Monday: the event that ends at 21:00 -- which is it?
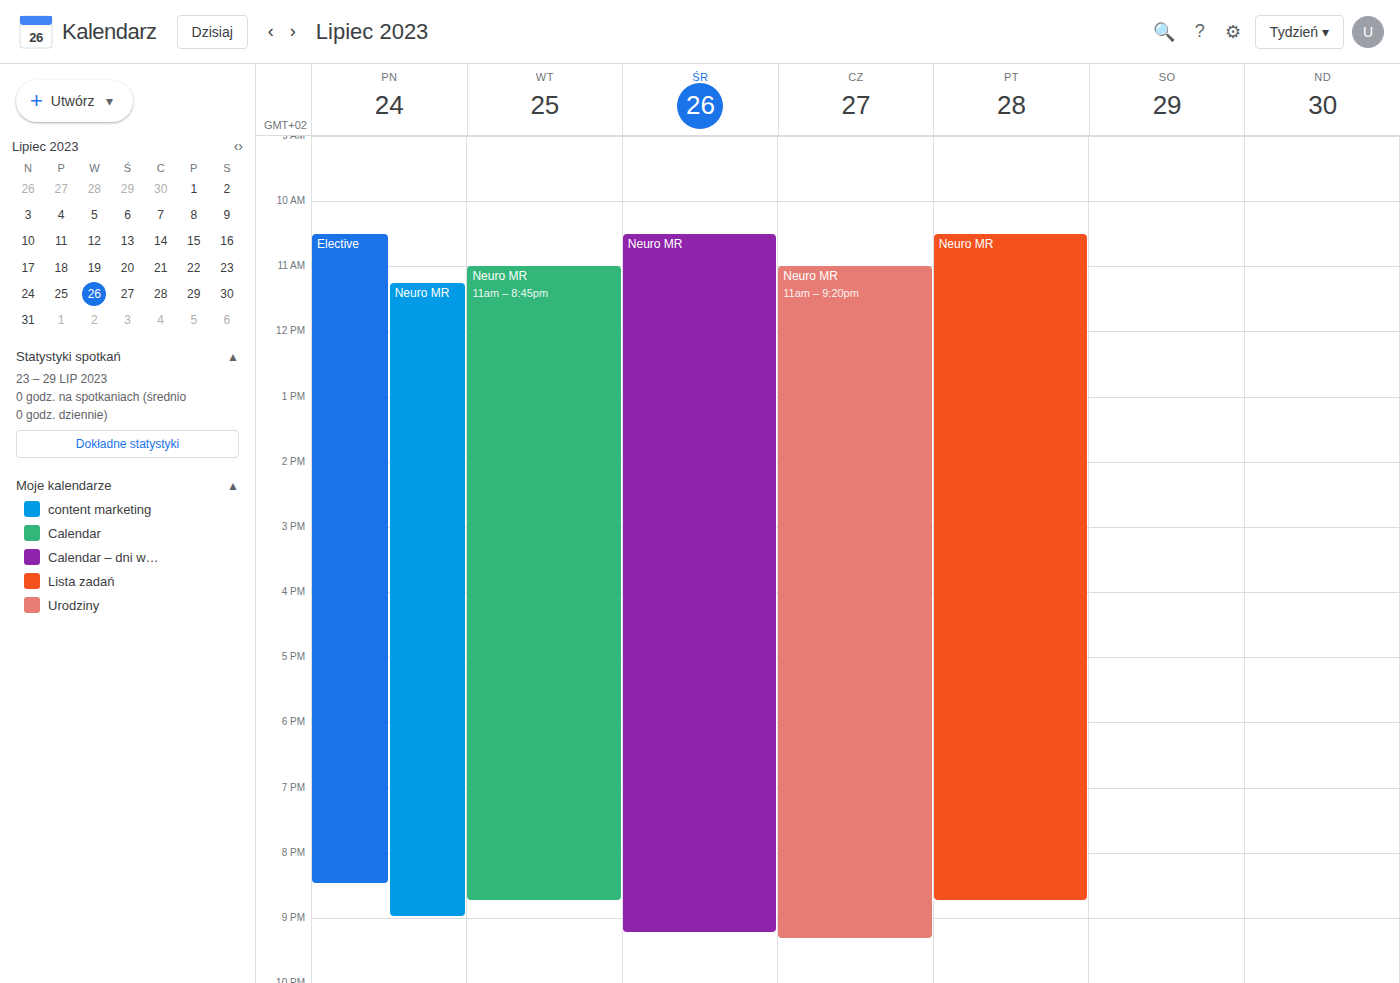
"Neuro MR"